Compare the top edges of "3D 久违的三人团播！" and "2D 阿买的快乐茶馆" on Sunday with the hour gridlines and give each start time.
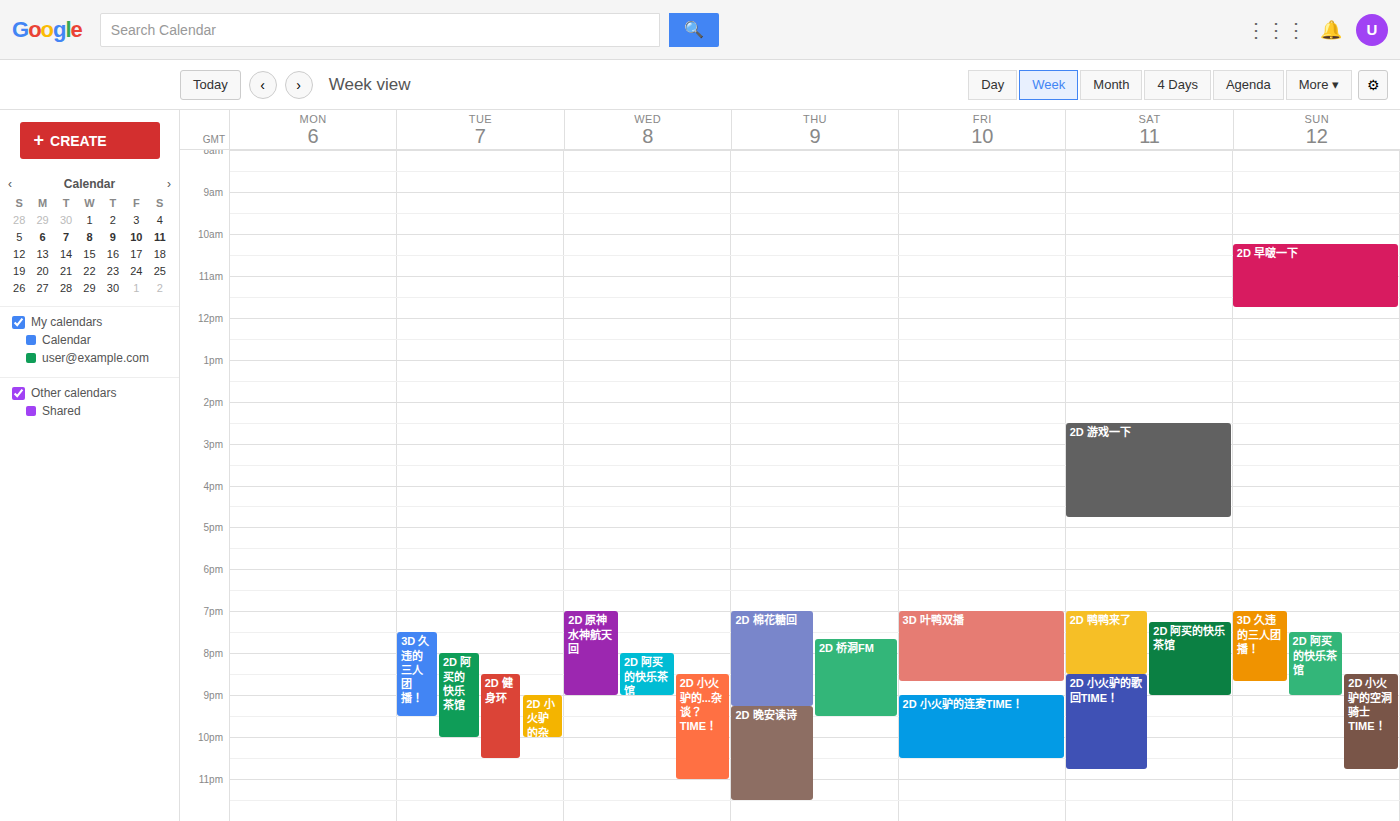
"3D 久违的三人团播！": 7:00 PM, exactly on the 7 PM line. "2D 阿买的快乐茶馆": 7:30 PM, halfway between the 7 PM and 8 PM lines.